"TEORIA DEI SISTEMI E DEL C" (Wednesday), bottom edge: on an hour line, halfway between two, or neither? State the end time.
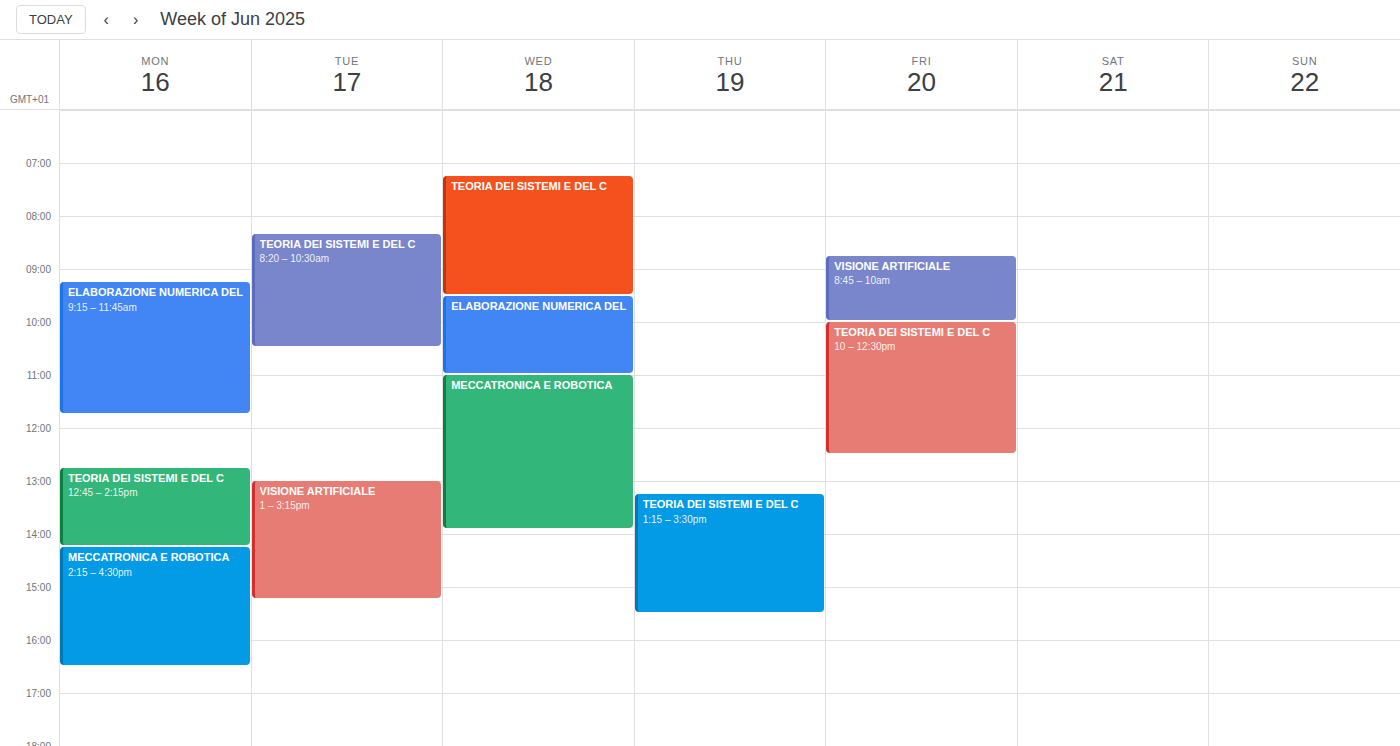
9:30 AM -- halfway between the 9 AM and 10 AM lines.